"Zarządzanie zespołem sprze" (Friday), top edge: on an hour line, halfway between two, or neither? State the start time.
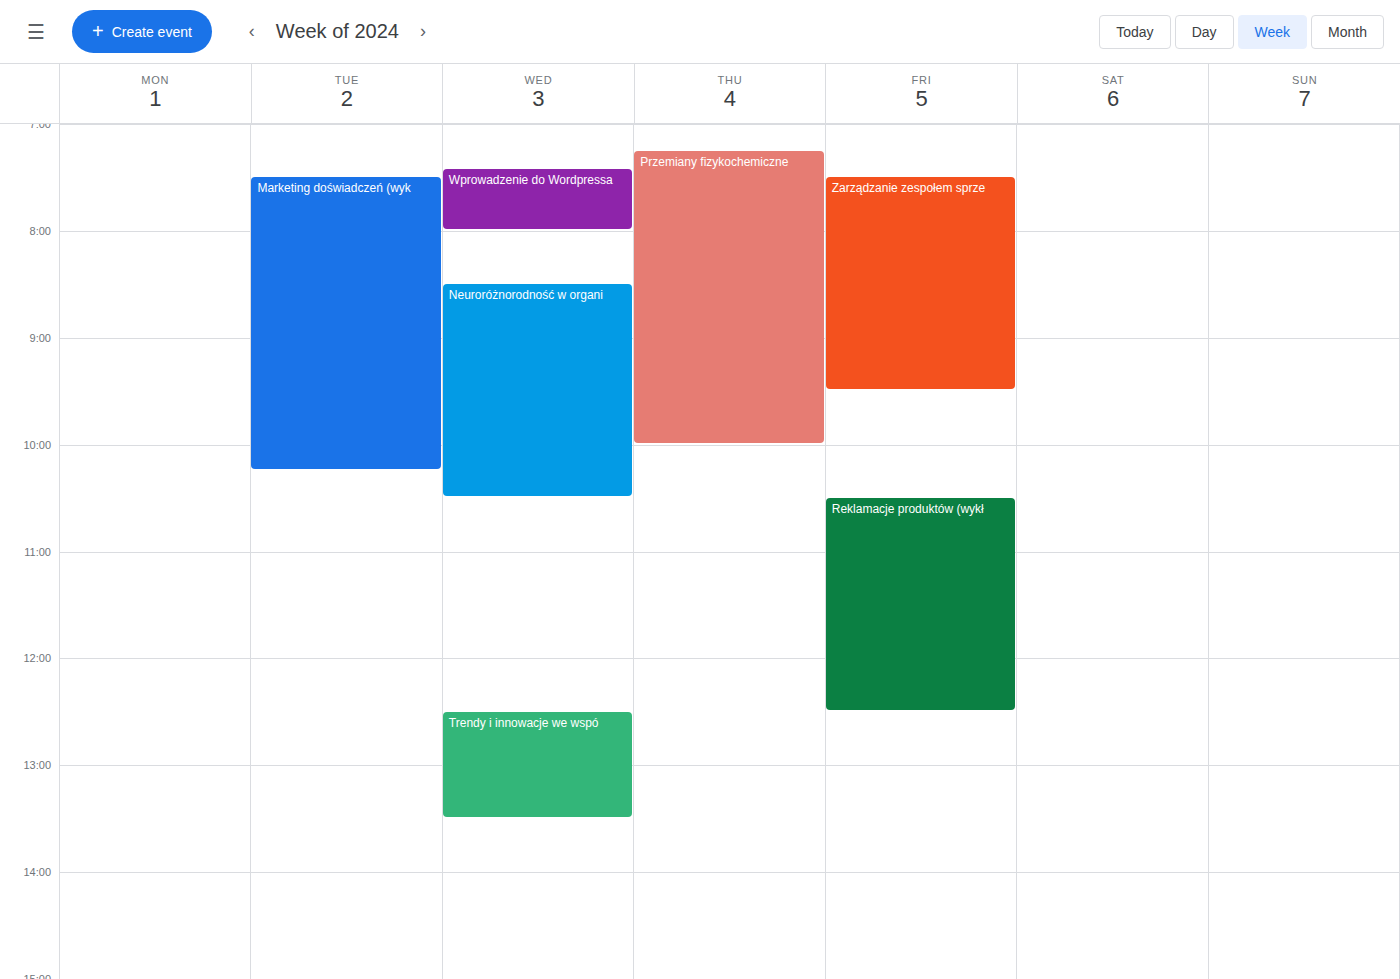
7:30 AM -- halfway between the 7 AM and 8 AM lines.